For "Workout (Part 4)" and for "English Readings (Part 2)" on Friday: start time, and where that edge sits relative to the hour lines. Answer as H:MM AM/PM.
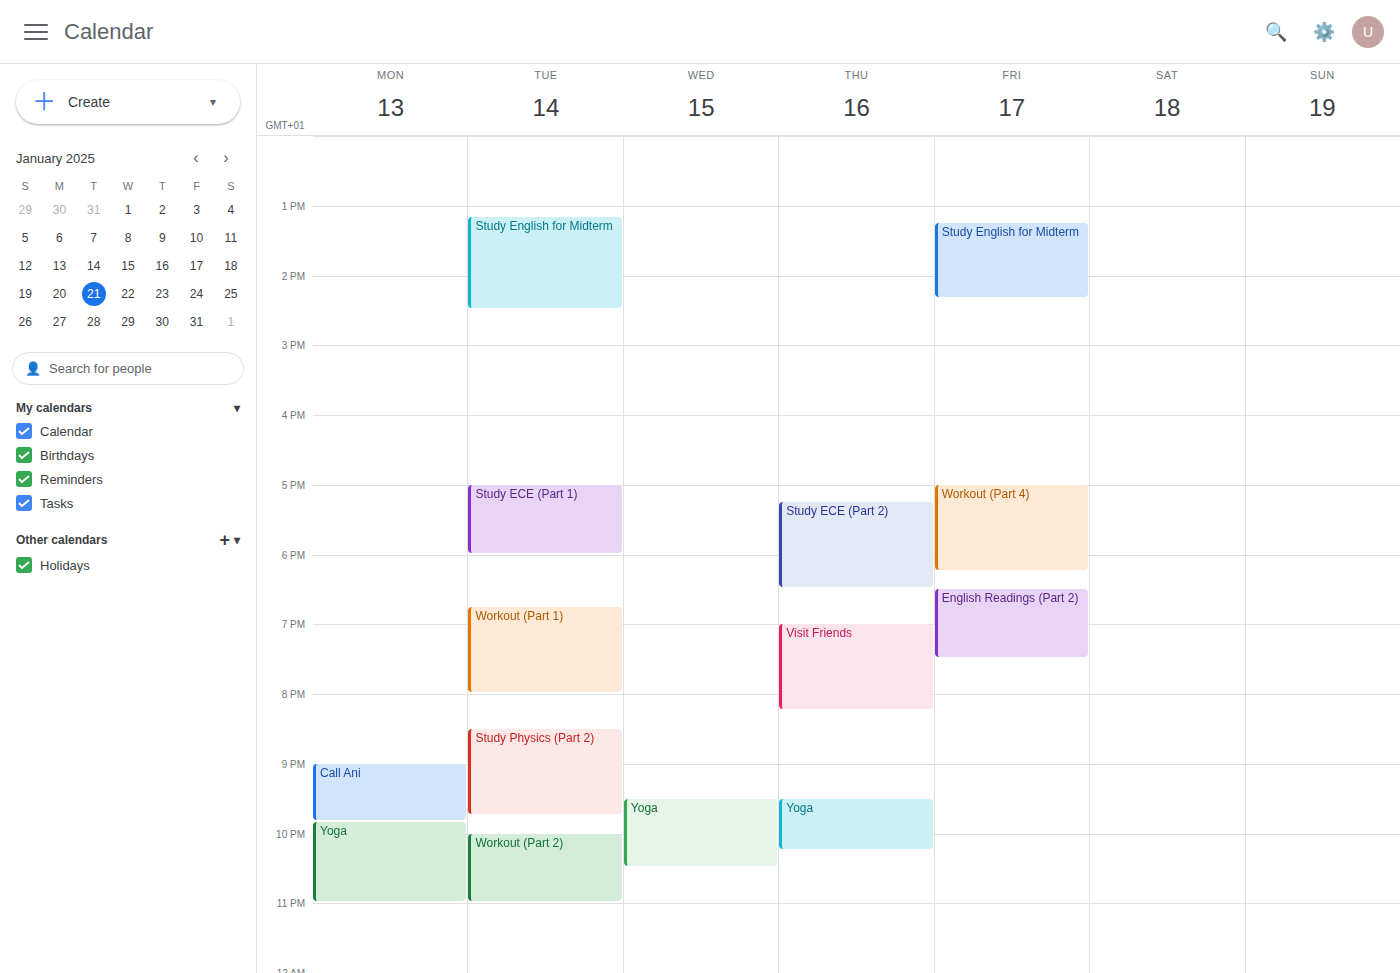
"Workout (Part 4)": 5:00 PM, exactly on the 5 PM line. "English Readings (Part 2)": 6:30 PM, halfway between the 6 PM and 7 PM lines.